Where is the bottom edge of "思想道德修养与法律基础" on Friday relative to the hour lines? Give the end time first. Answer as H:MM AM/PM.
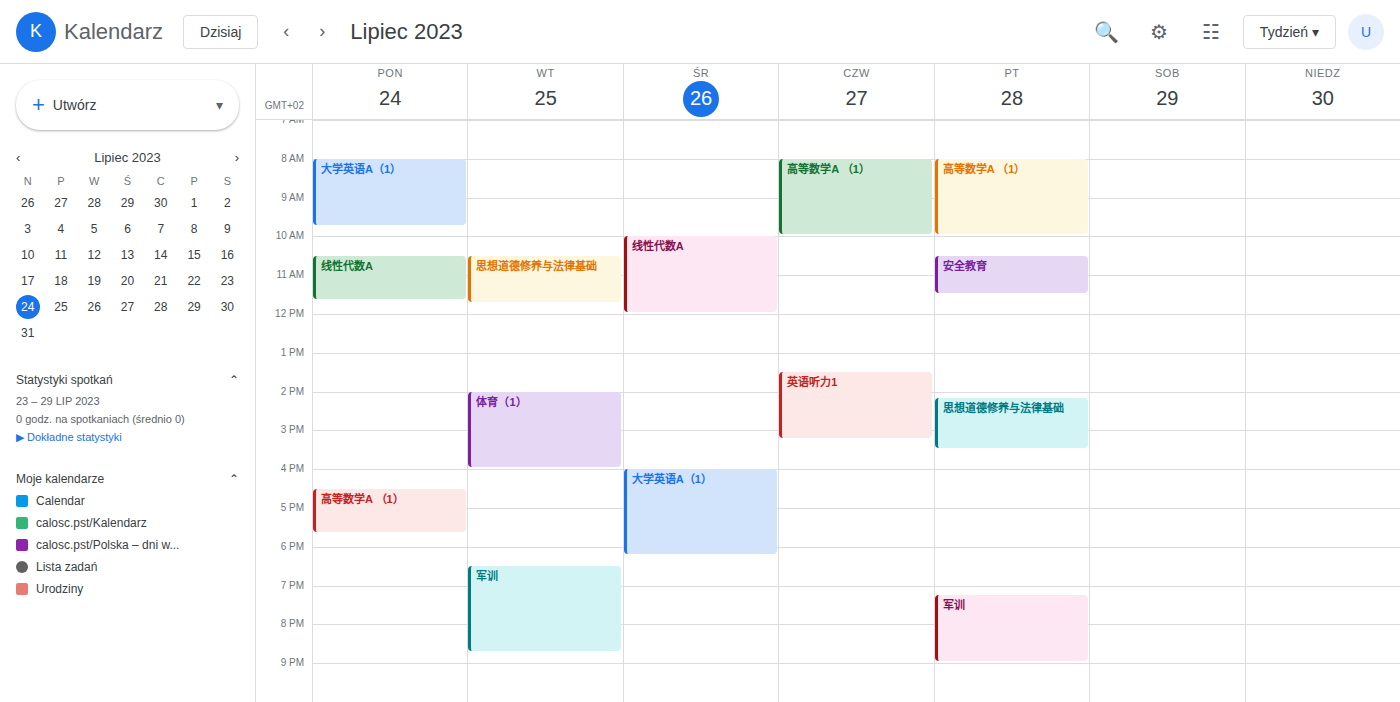
3:30 PM -- halfway between the 3 PM and 4 PM lines.